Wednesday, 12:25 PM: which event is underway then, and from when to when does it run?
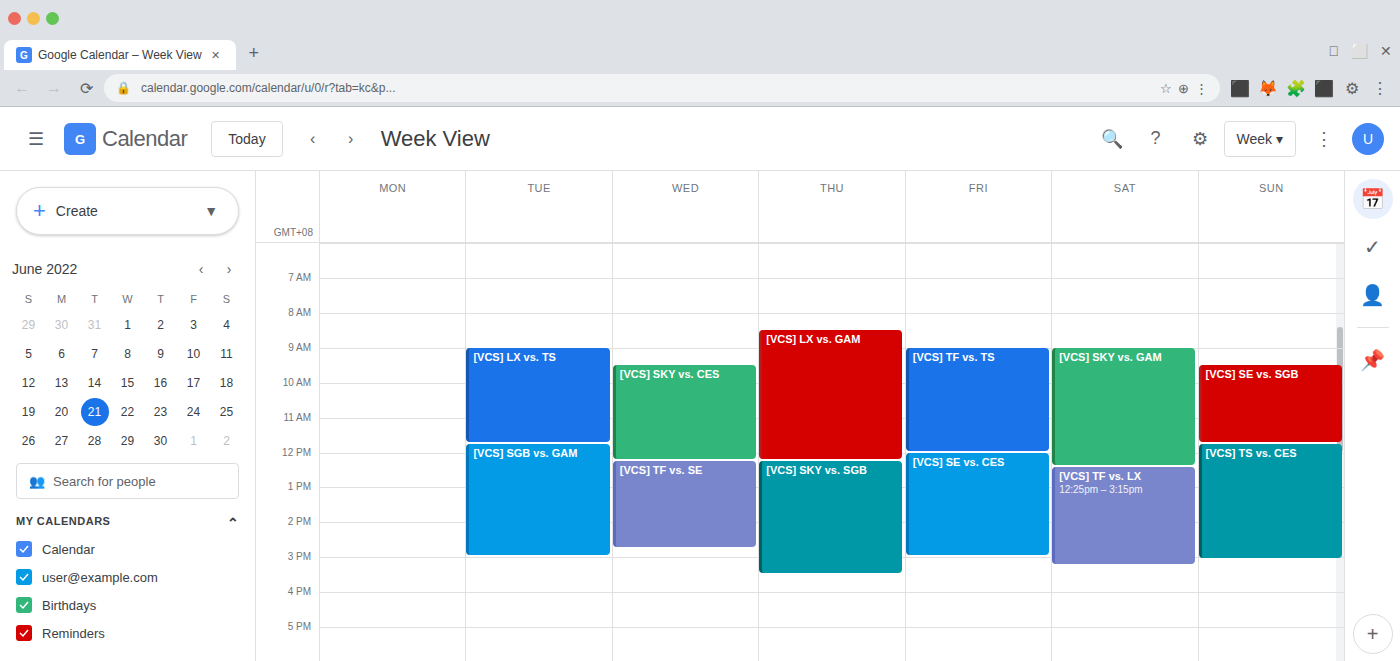
"[VCS] TF vs. SE", 12:15 PM to 2:45 PM